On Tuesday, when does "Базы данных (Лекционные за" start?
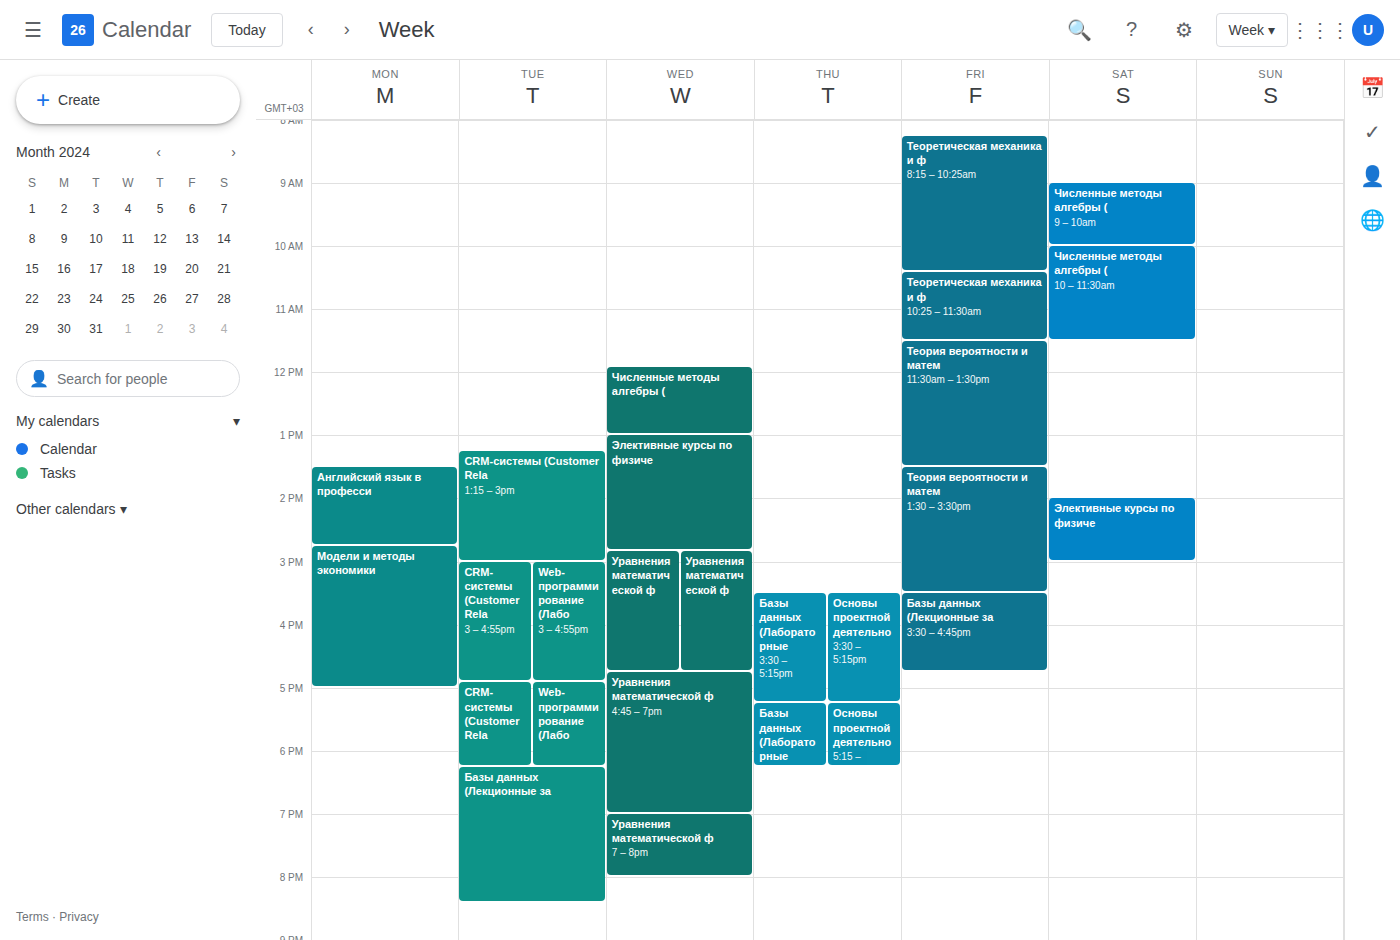
6:15 PM